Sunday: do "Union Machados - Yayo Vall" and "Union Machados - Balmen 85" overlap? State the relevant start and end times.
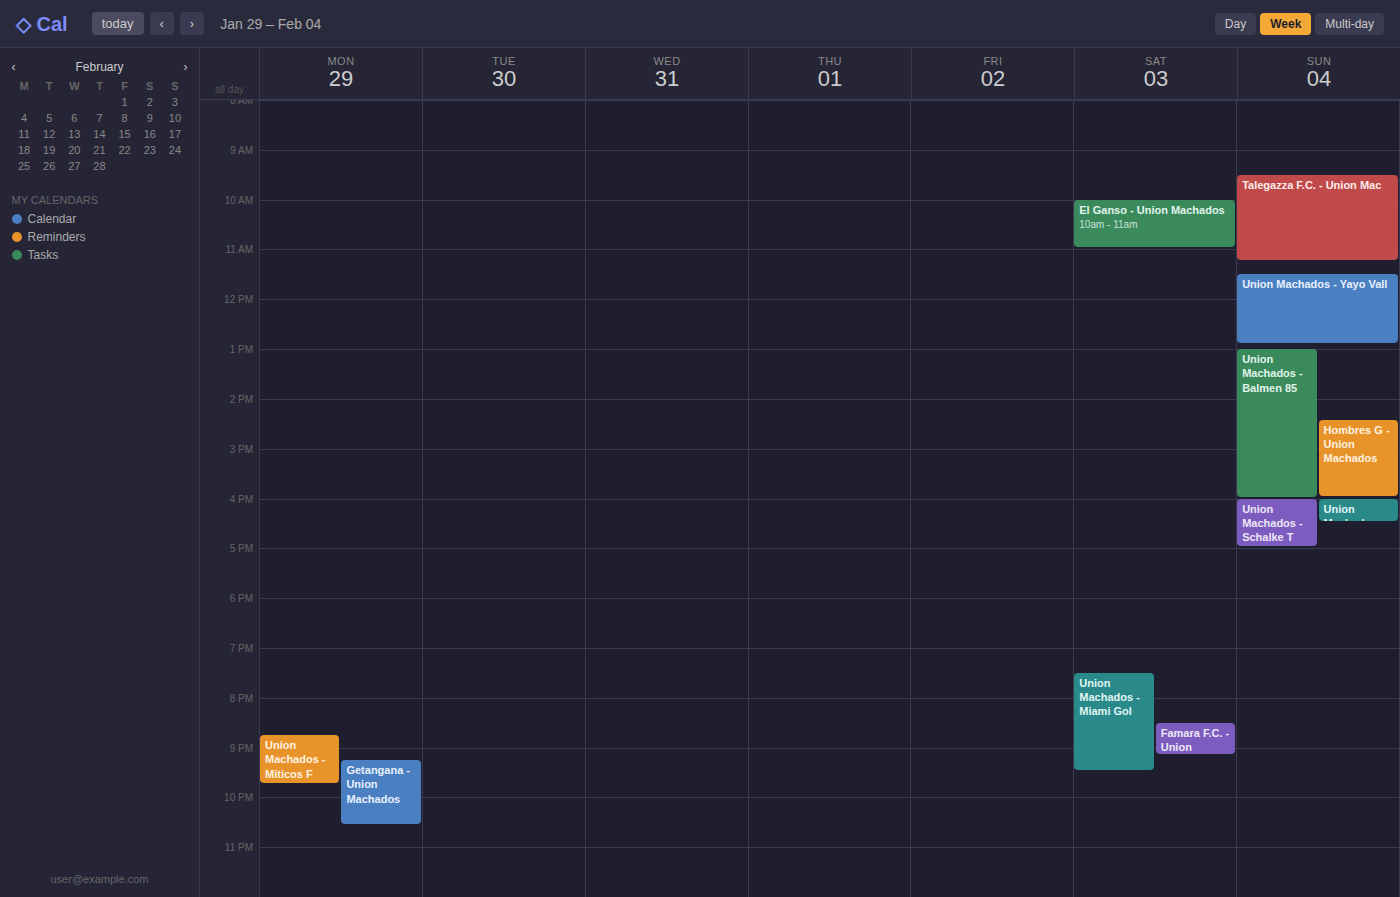
"Union Machados - Yayo Vall" ends at 12:55 PM and "Union Machados - Balmen 85" starts at 1:00 PM -- no overlap.